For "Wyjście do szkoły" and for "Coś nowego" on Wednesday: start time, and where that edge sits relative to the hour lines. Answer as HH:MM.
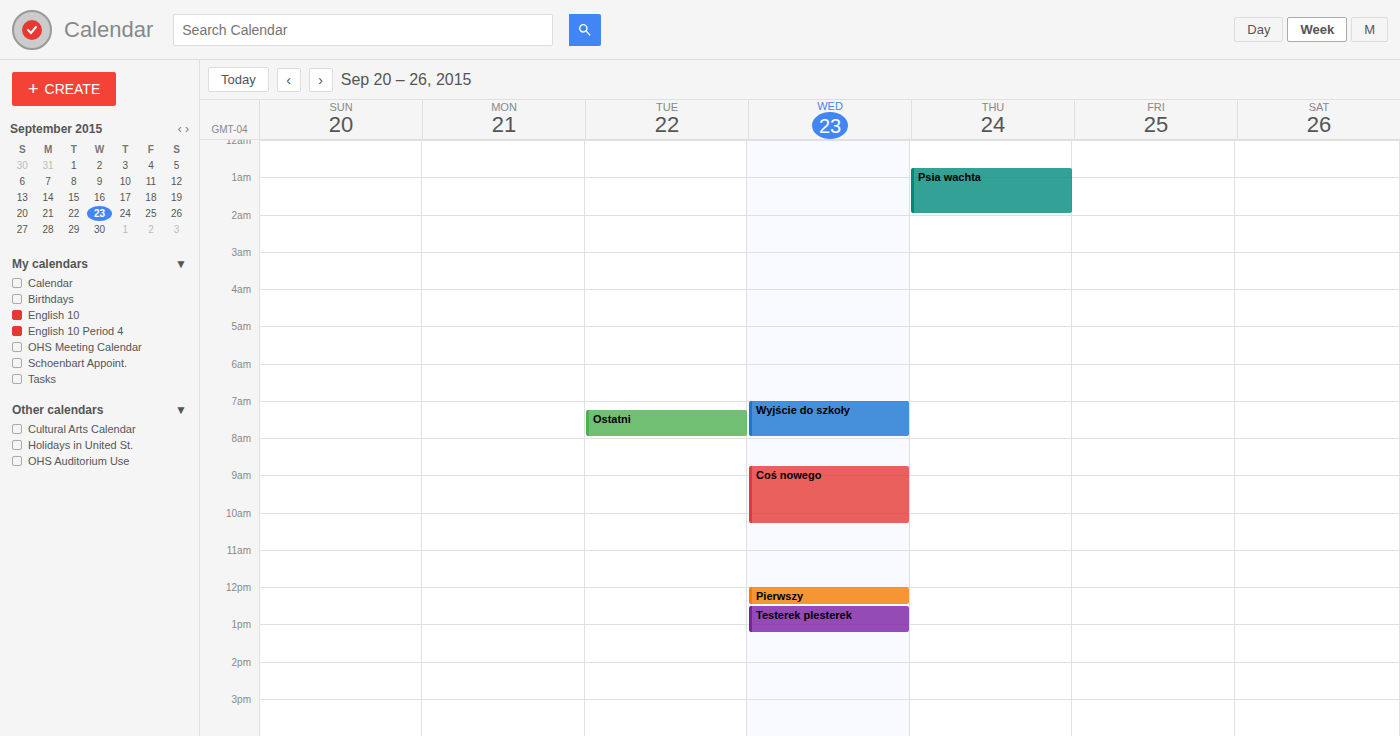
"Wyjście do szkoły": 07:00, exactly on the 07:00 line. "Coś nowego": 08:45, neither: three quarters of the way from the 08:00 line to the 09:00 line.